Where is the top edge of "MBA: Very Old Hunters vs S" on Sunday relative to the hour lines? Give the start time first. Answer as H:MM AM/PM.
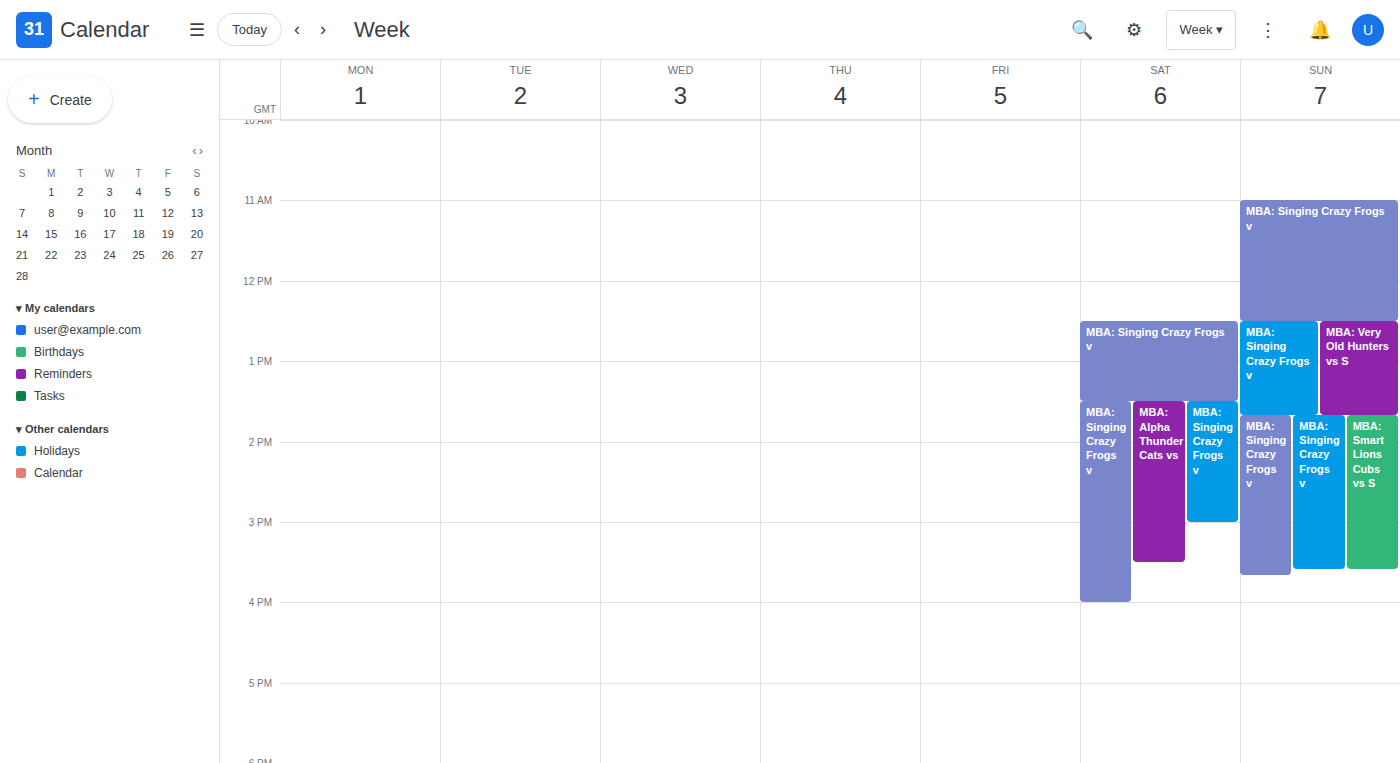
12:30 PM -- halfway between the 12 PM and 1 PM lines.